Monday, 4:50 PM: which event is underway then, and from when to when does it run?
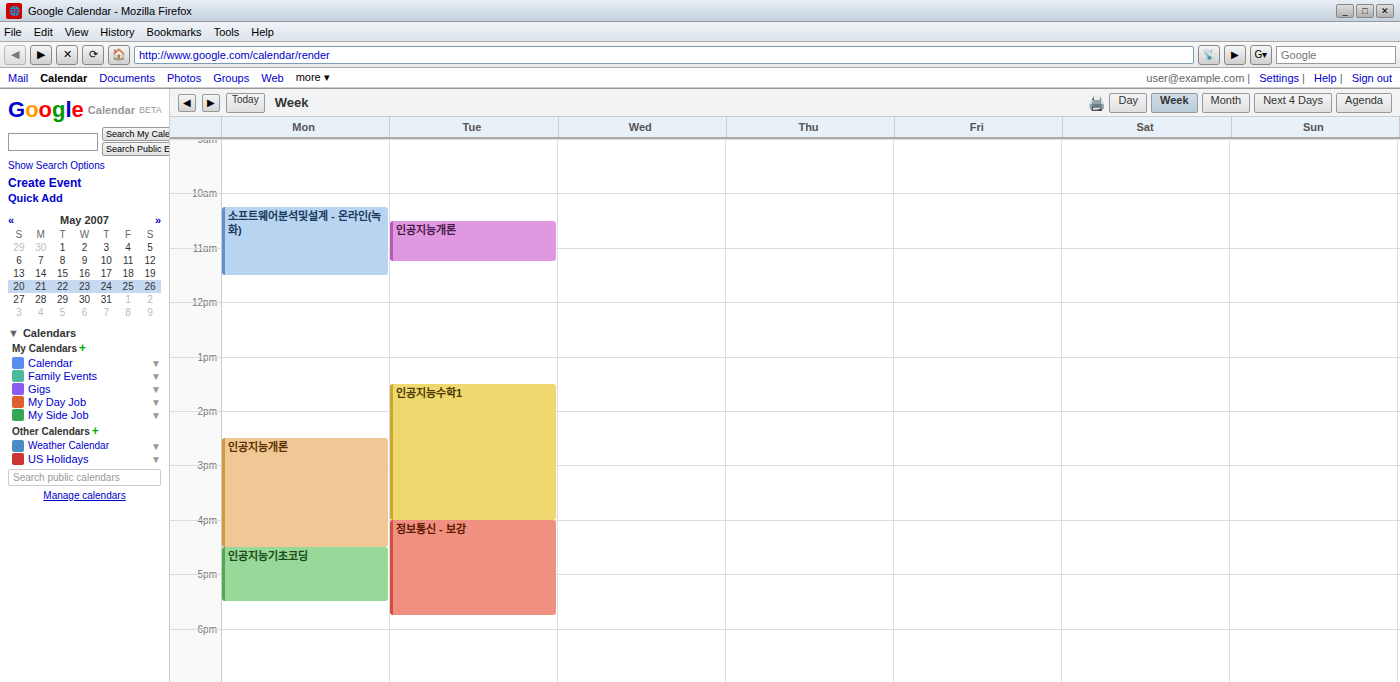
"인공지능기초코딩", 4:30 PM to 5:30 PM